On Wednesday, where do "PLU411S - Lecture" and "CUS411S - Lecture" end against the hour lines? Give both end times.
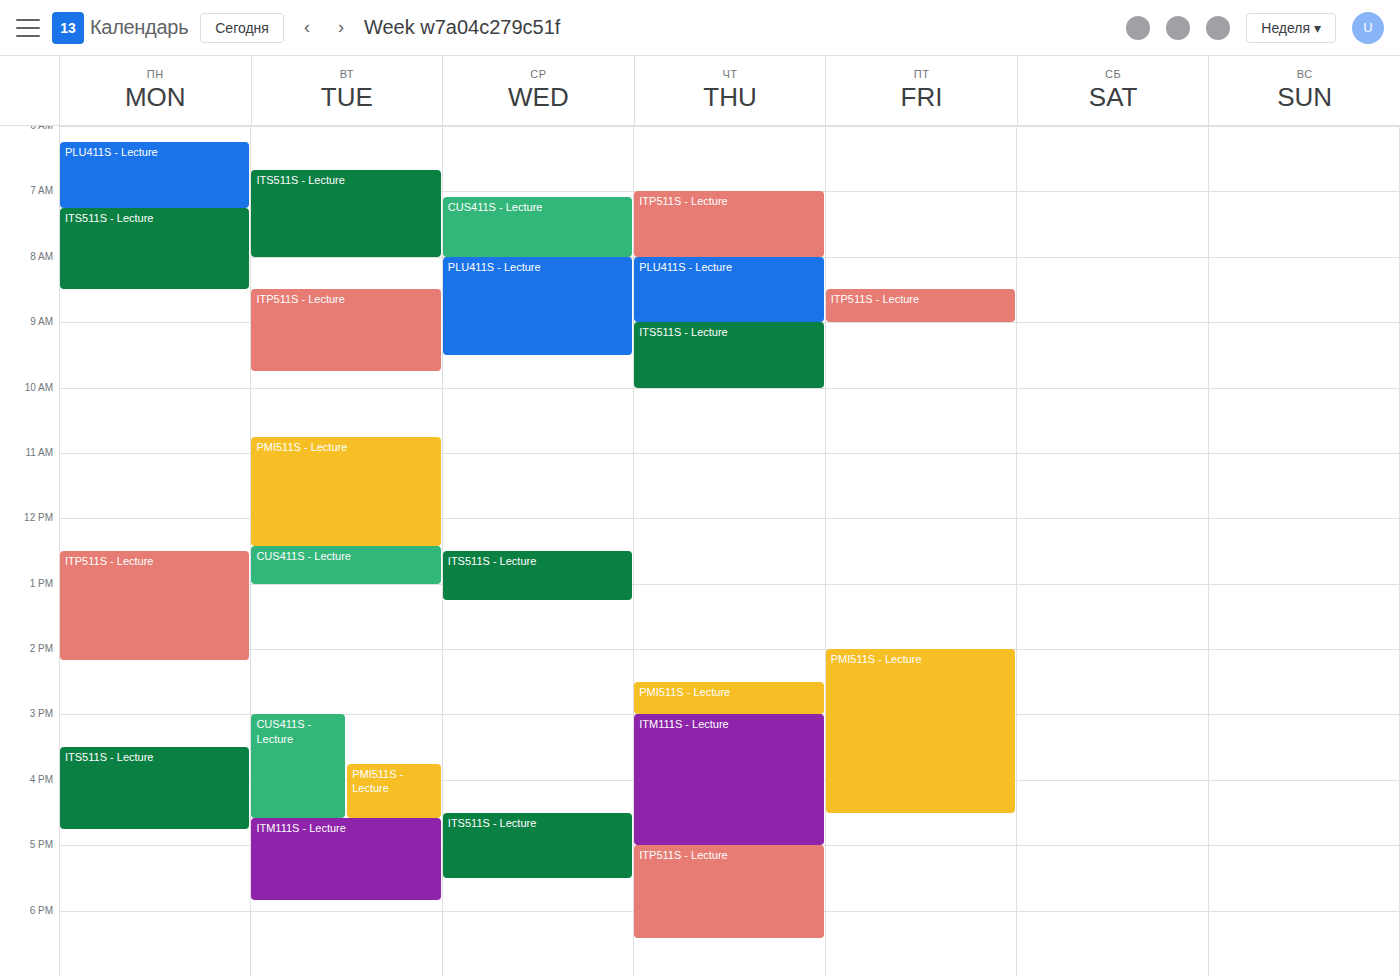
"PLU411S - Lecture": 9:30 AM, halfway between the 9 AM and 10 AM lines. "CUS411S - Lecture": 8:00 AM, exactly on the 8 AM line.